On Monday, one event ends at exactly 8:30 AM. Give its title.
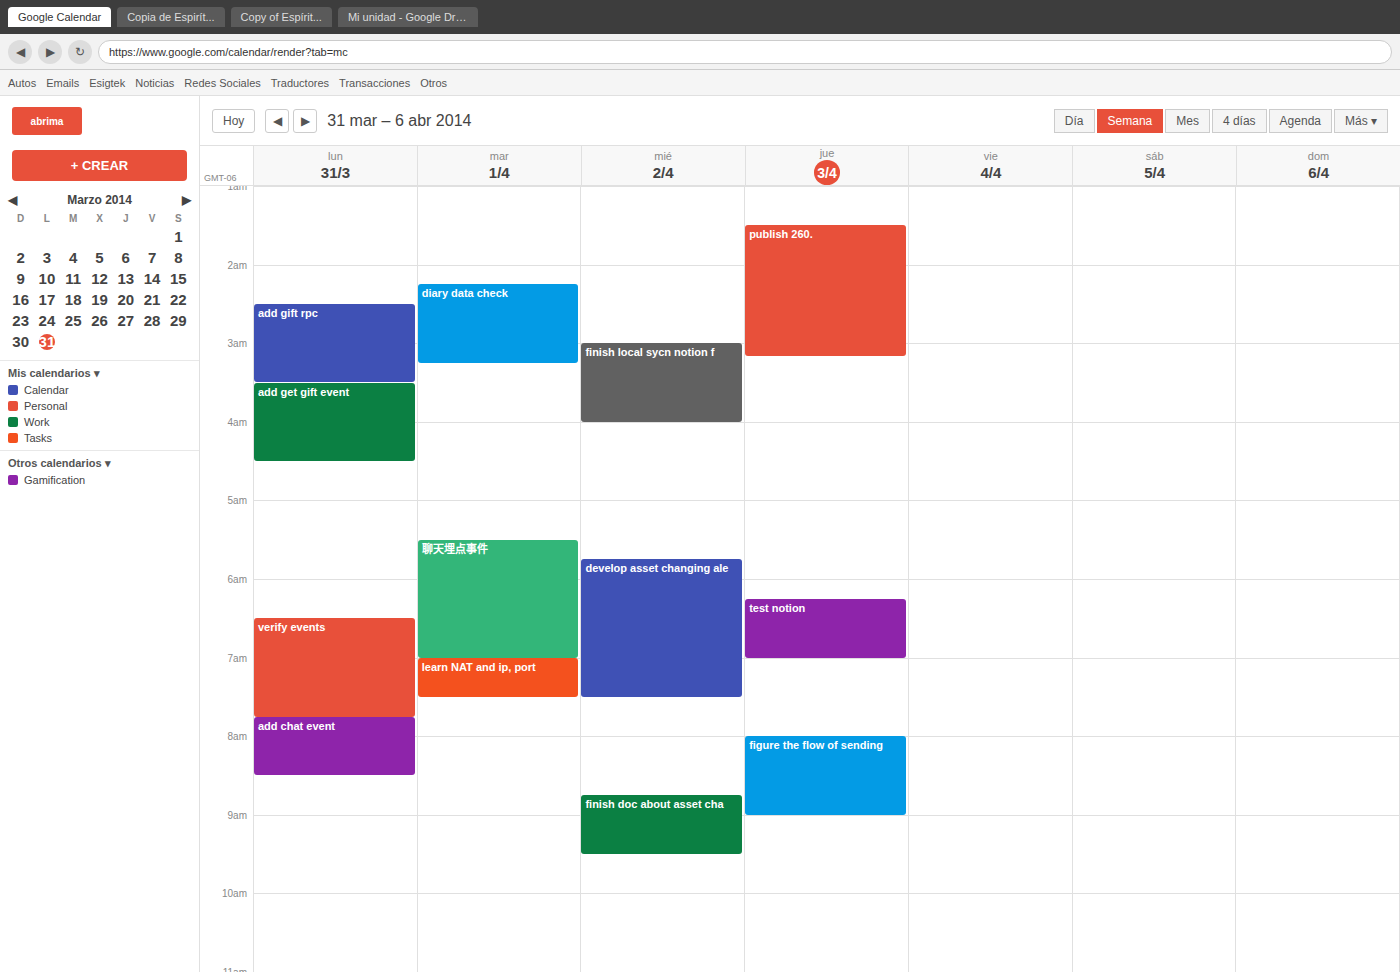
"add chat event"